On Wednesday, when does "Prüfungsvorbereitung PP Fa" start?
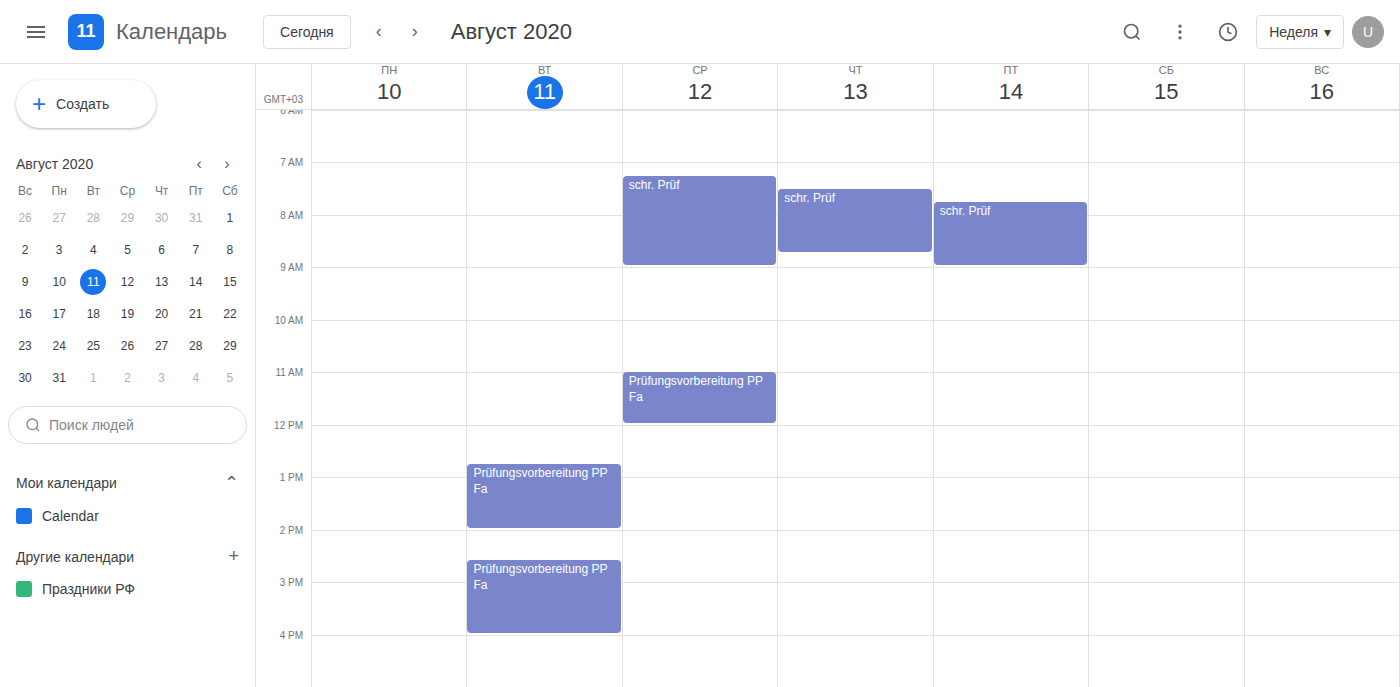
11:00 AM